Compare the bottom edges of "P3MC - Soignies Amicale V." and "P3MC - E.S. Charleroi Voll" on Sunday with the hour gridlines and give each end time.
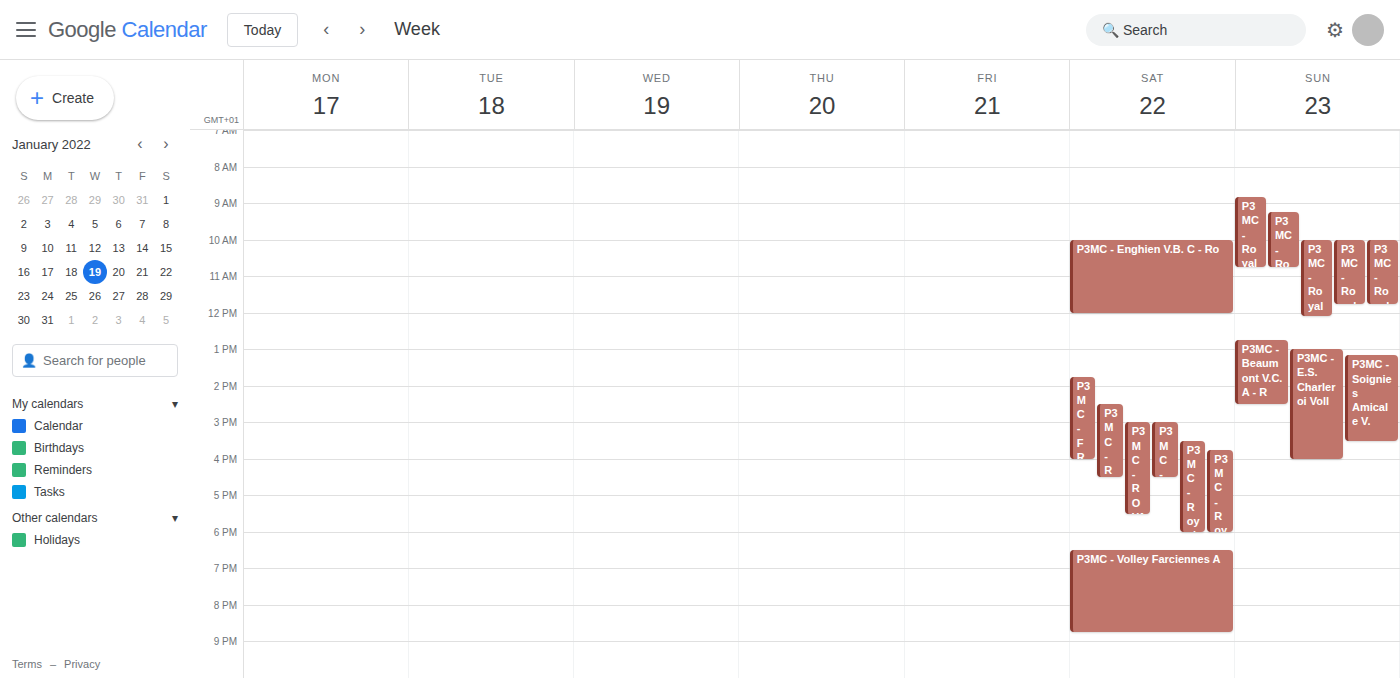
"P3MC - Soignies Amicale V.": 3:30 PM, halfway between the 3 PM and 4 PM lines. "P3MC - E.S. Charleroi Voll": 4:00 PM, exactly on the 4 PM line.